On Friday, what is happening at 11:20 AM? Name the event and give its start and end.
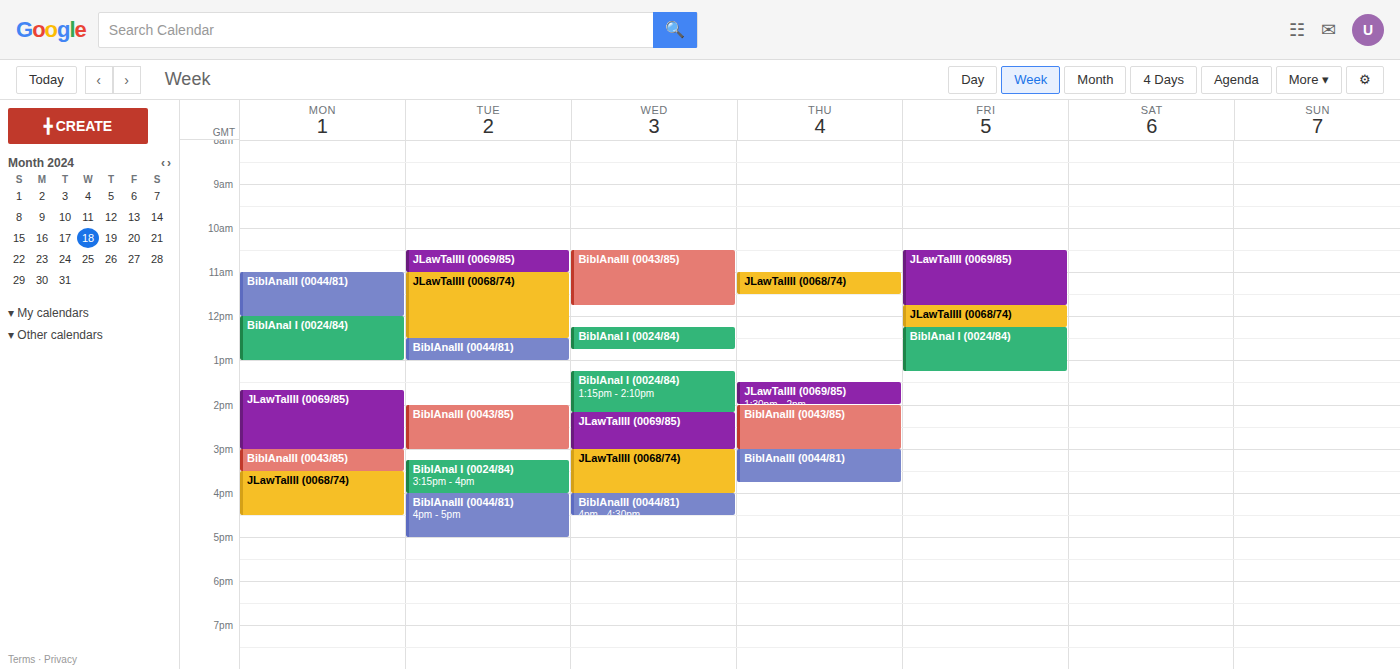
"JLawTalIII (0069/85)", 10:30 AM to 11:45 AM